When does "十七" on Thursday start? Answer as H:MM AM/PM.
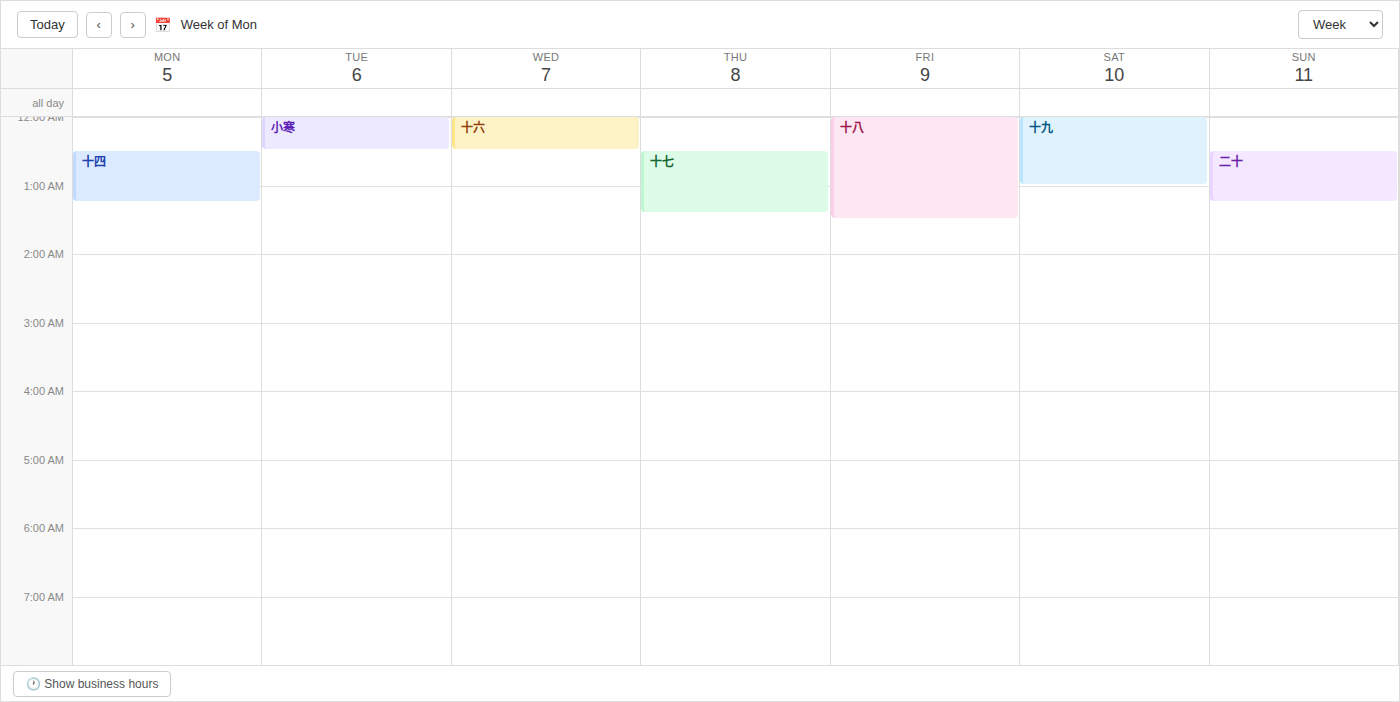
12:30 AM